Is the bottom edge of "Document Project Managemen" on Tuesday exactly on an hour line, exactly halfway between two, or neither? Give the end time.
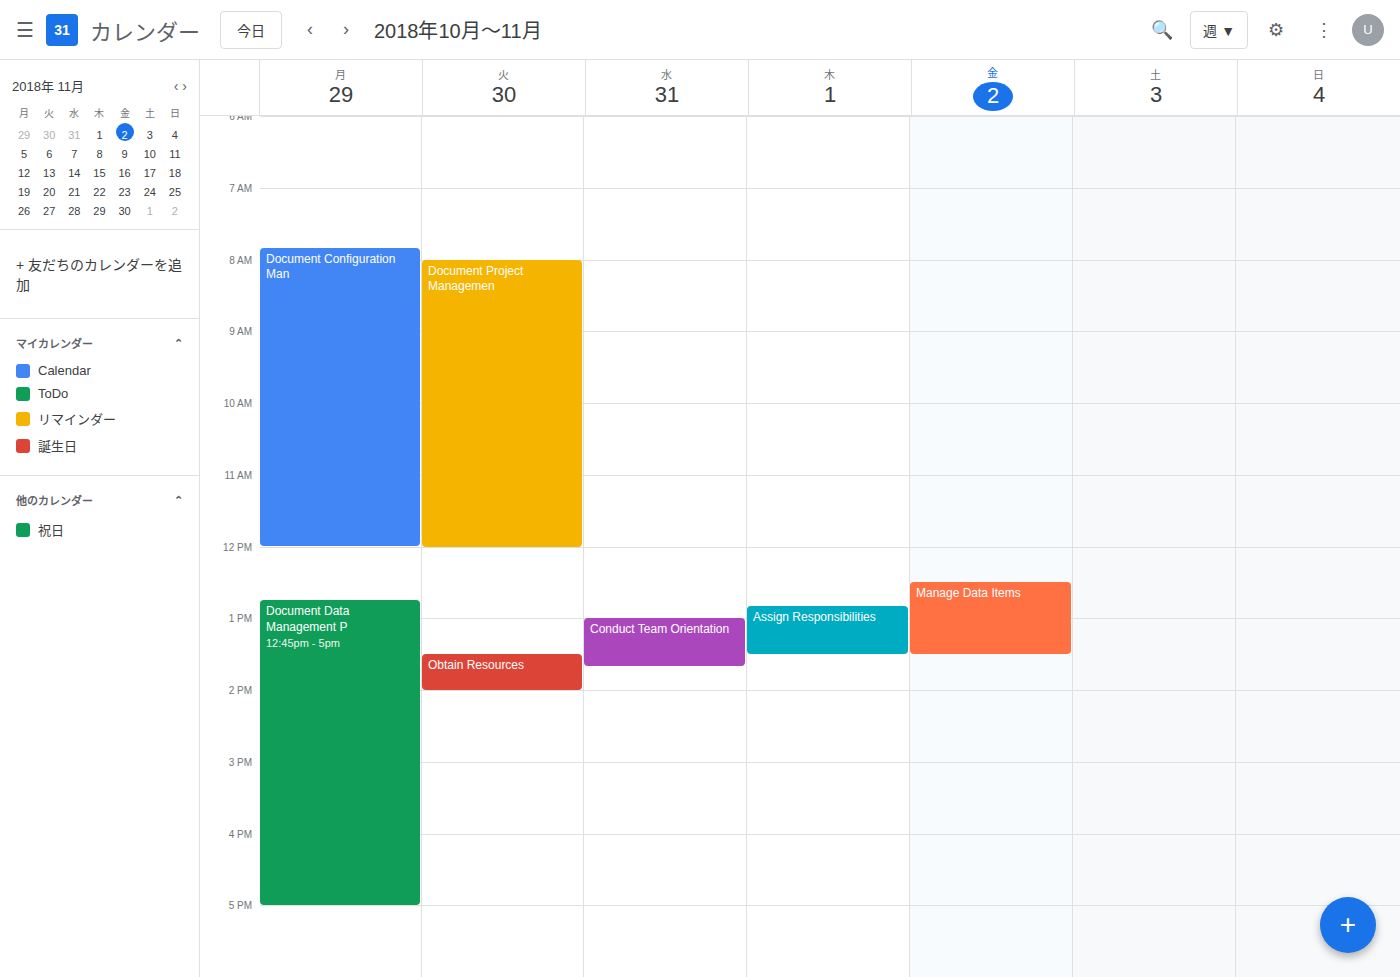
12:00 PM -- exactly on the 12 PM line.